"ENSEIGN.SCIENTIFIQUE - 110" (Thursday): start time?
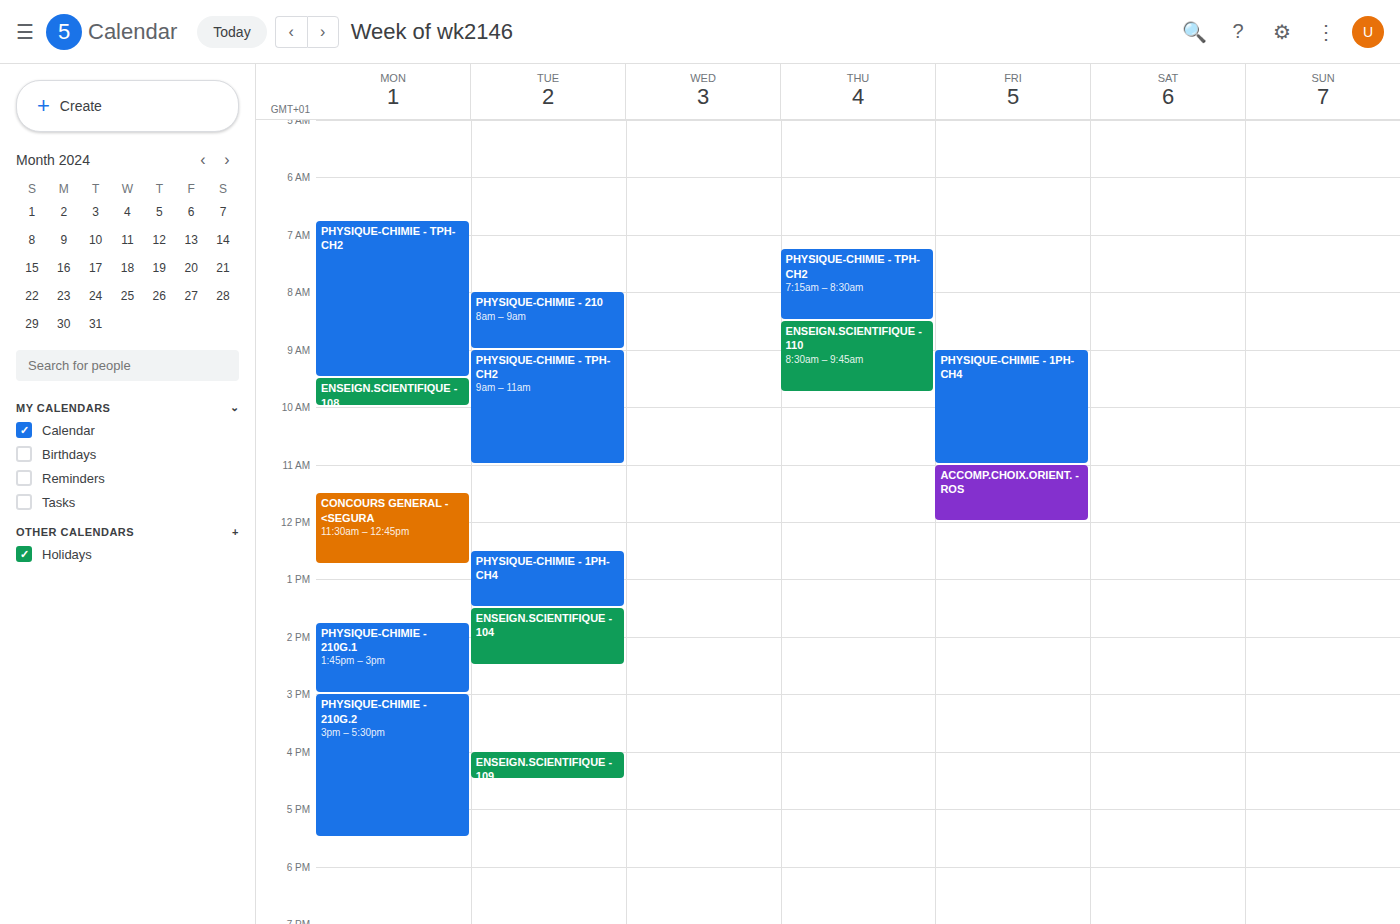
8:30 AM